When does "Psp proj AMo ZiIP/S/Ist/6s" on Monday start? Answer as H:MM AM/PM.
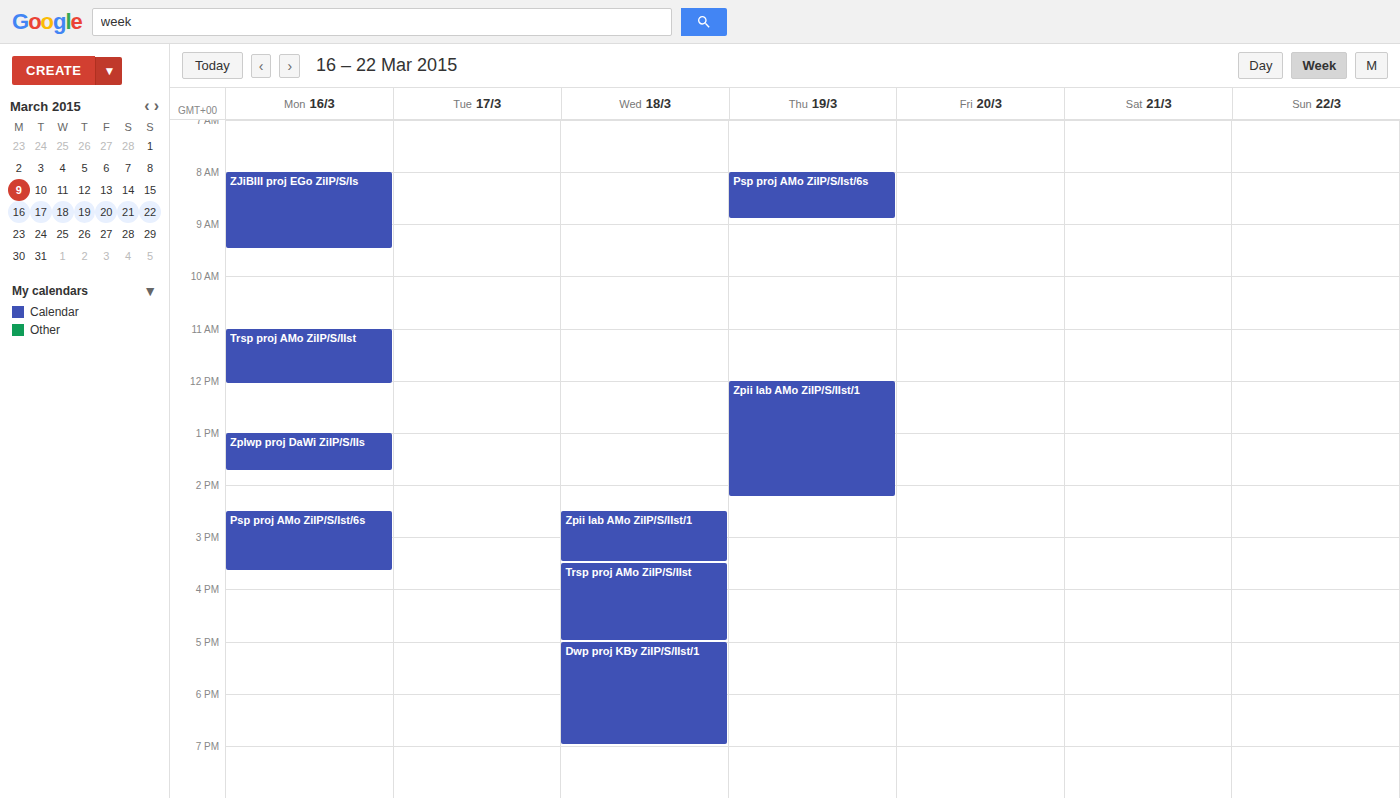
2:30 PM